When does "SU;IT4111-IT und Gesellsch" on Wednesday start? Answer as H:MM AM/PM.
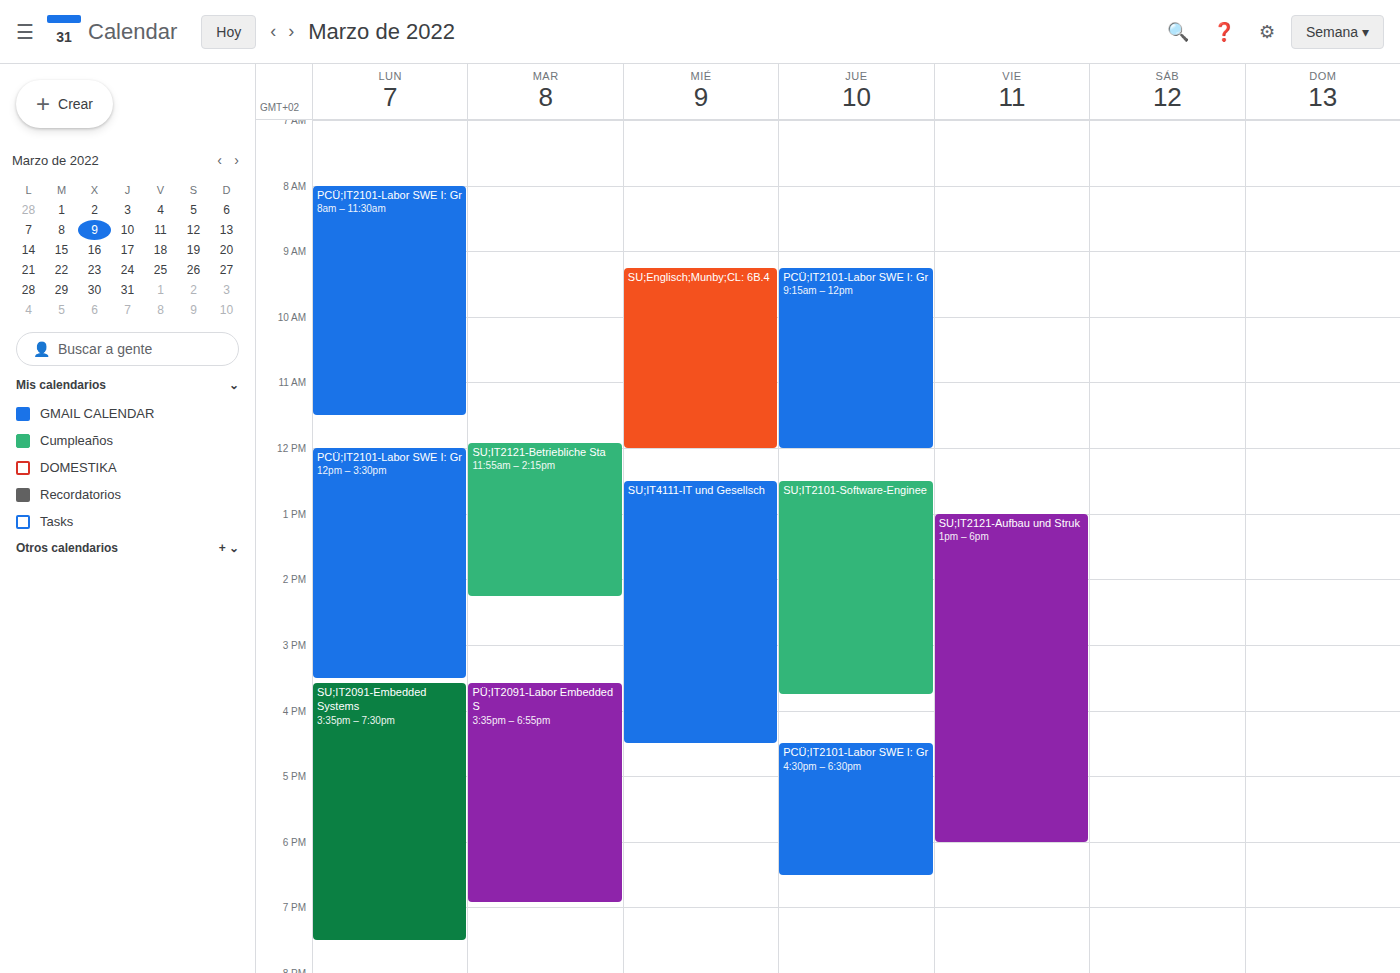
12:30 PM